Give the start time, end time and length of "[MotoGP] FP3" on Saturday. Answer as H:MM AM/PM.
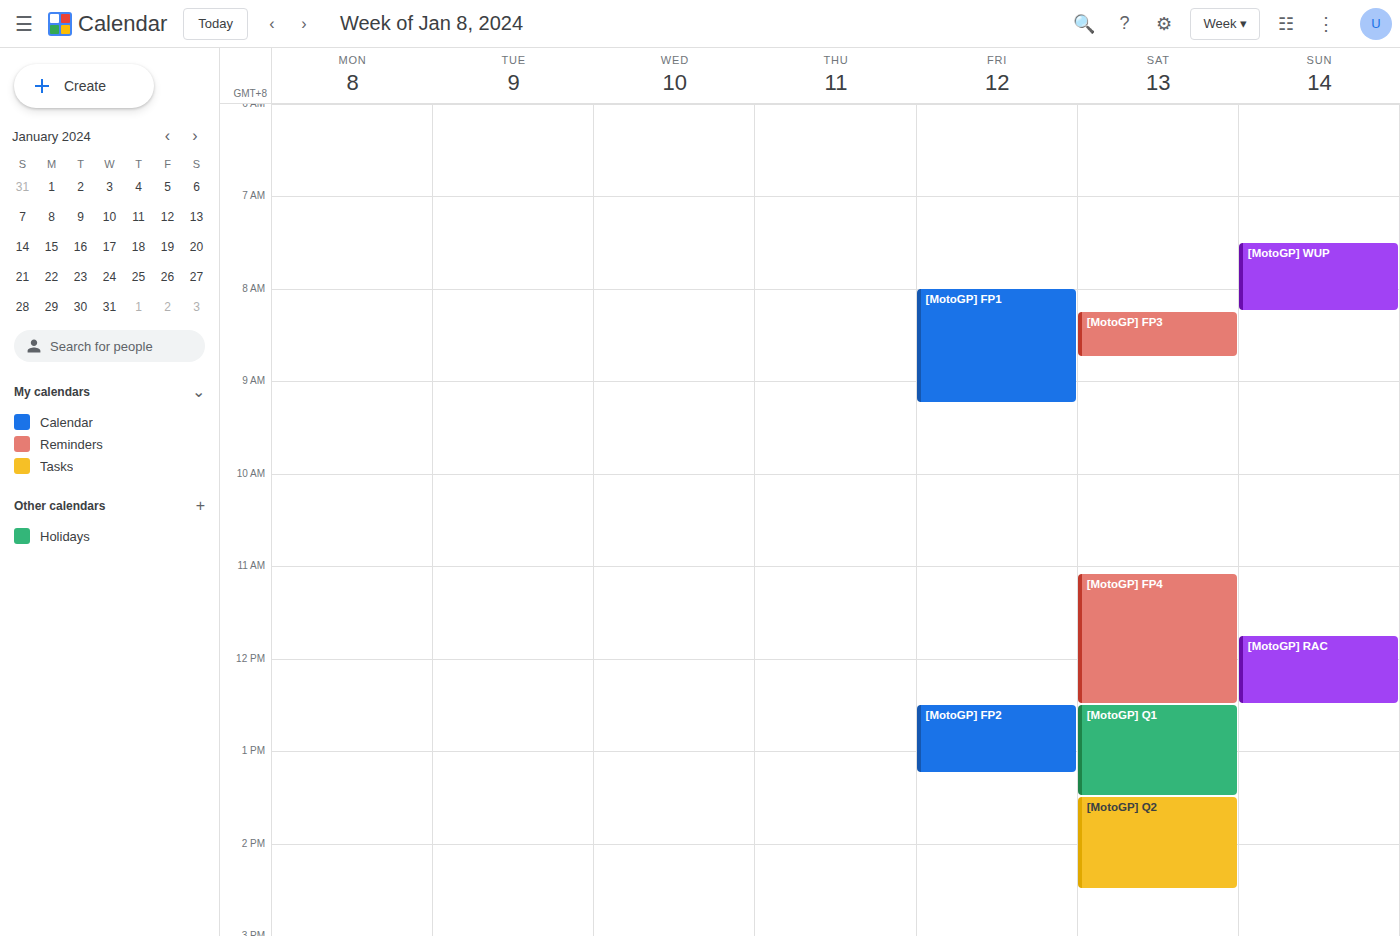
8:15 AM to 8:45 AM, 30 minutes